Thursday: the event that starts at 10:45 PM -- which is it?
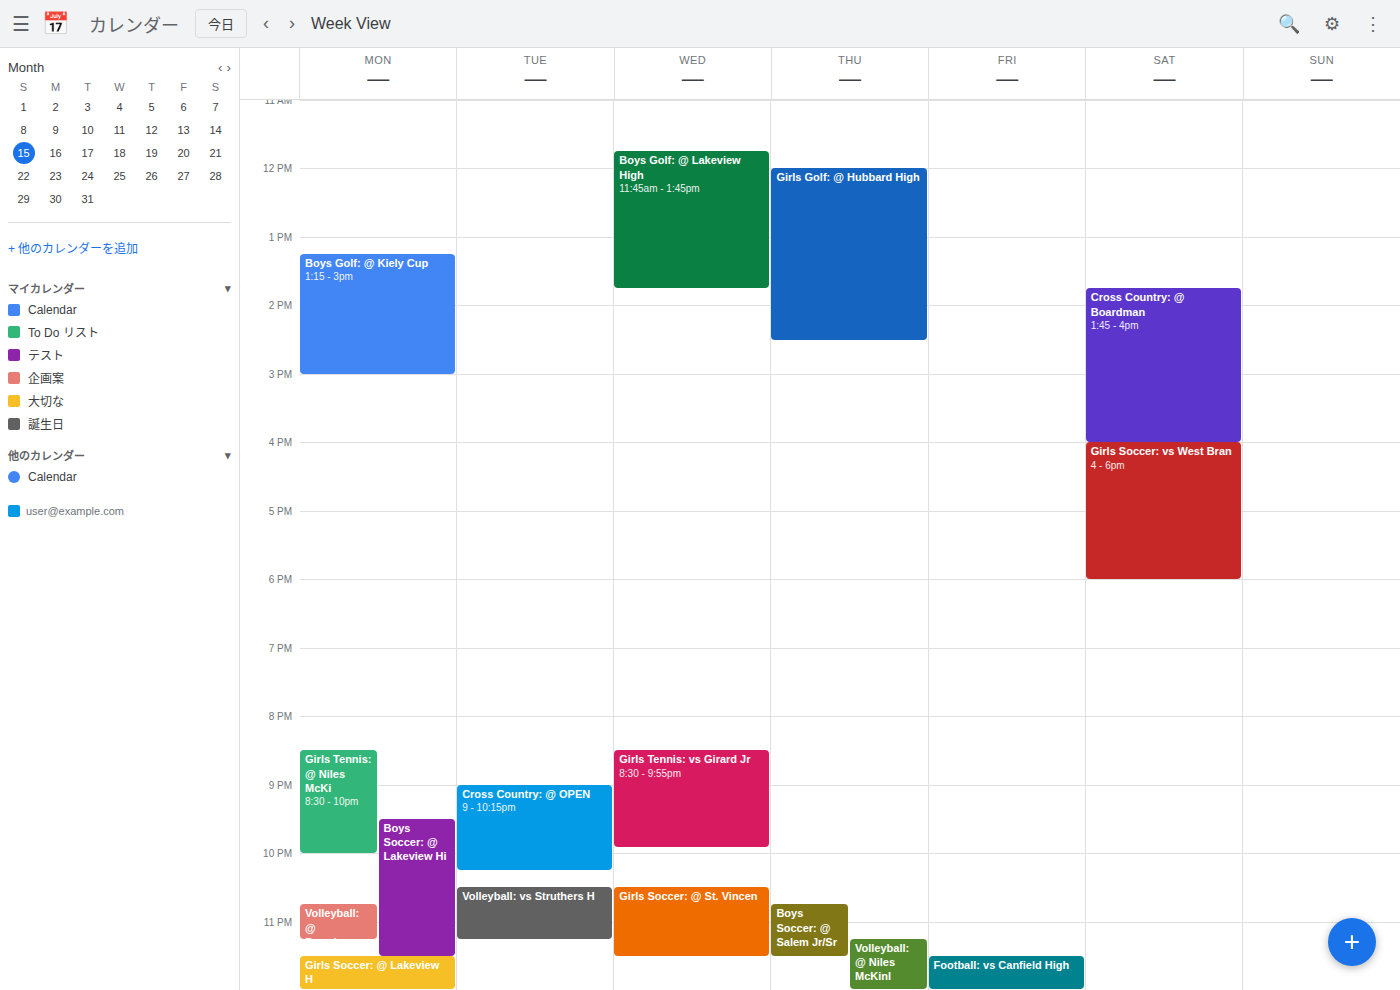
"Boys Soccer: @ Salem Jr/Sr"